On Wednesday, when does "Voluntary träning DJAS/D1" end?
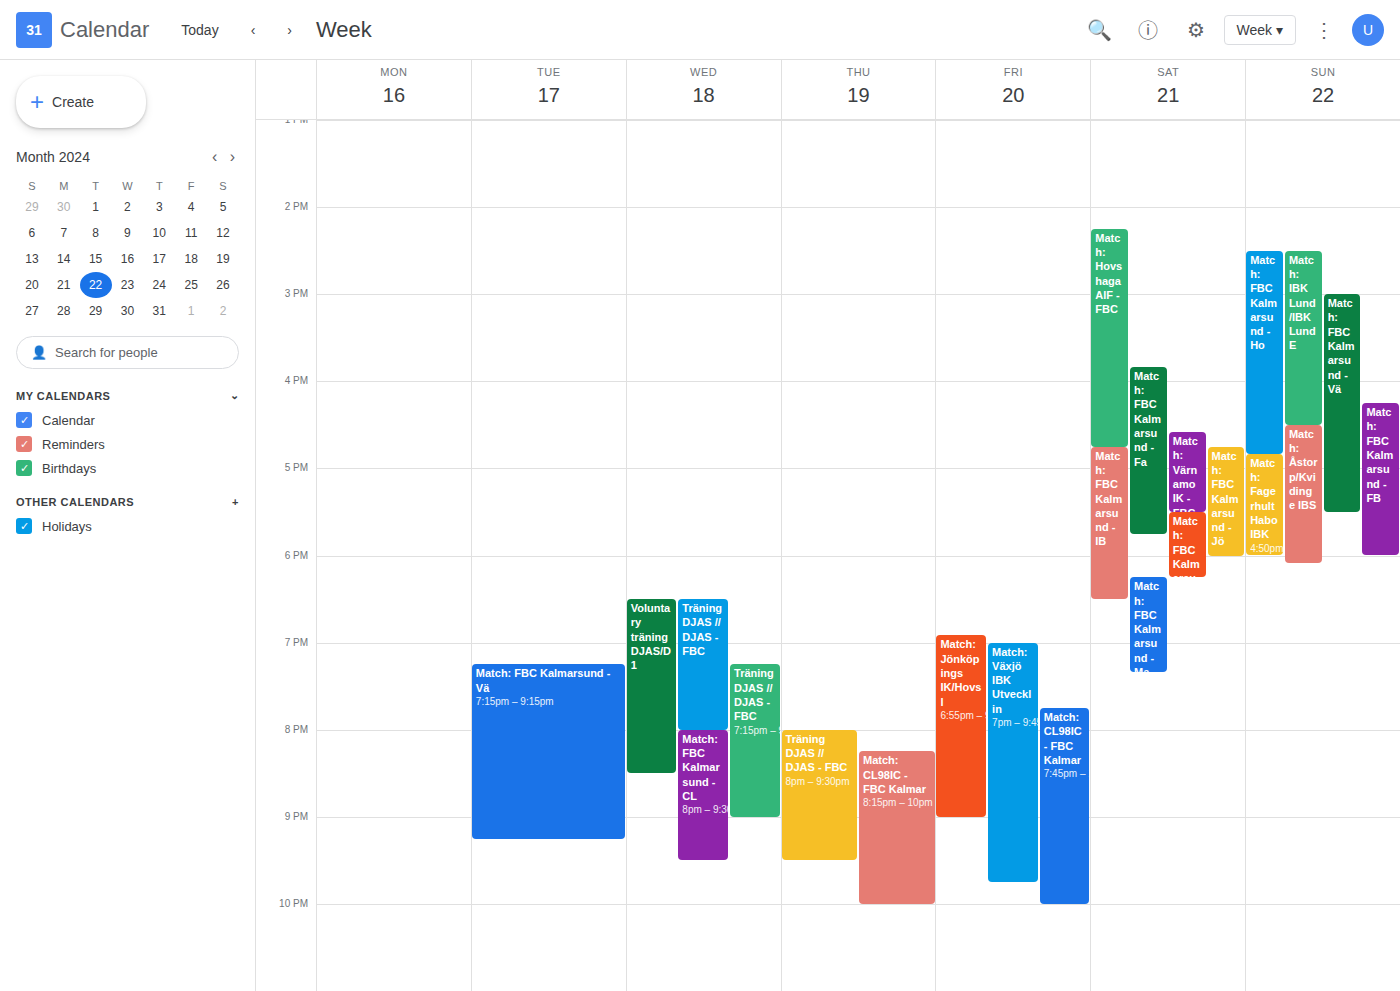
8:30 PM